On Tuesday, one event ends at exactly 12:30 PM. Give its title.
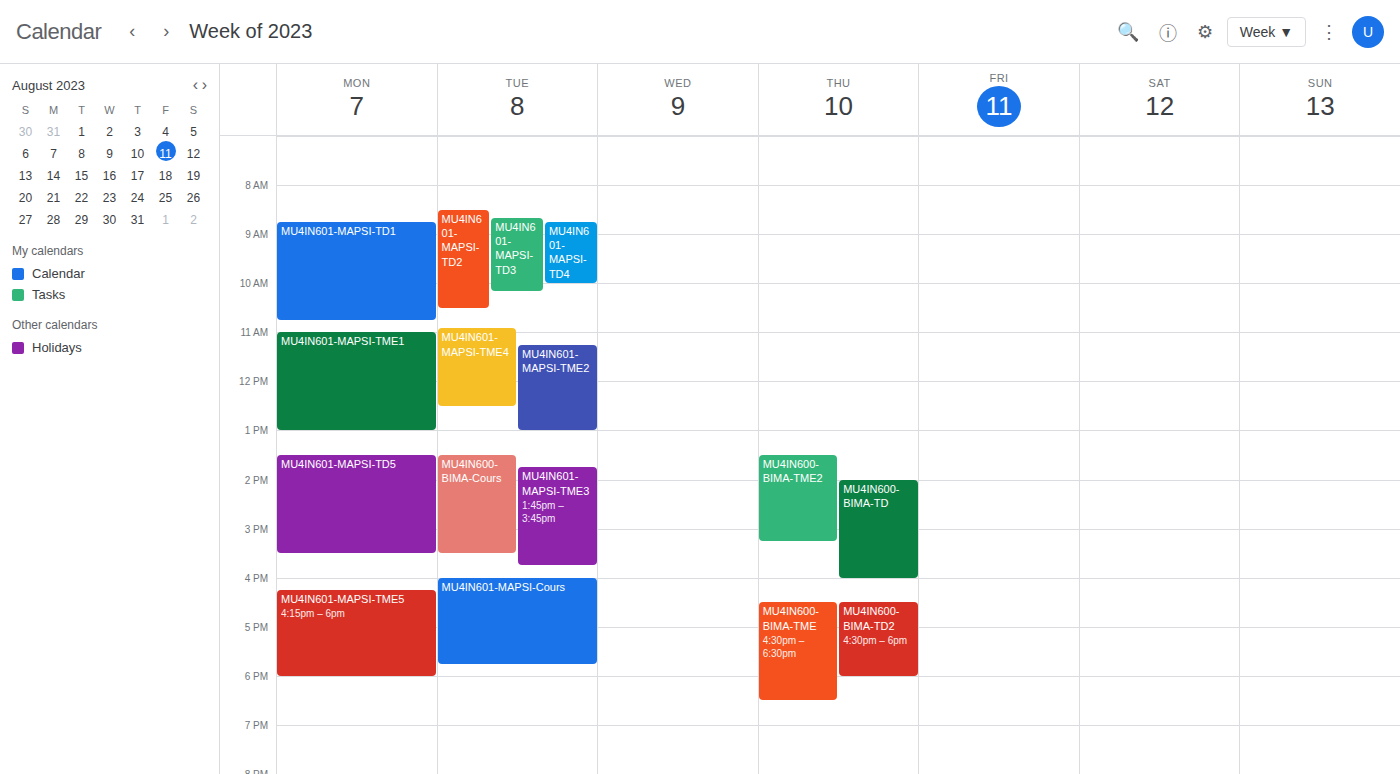
"MU4IN601-MAPSI-TME4"